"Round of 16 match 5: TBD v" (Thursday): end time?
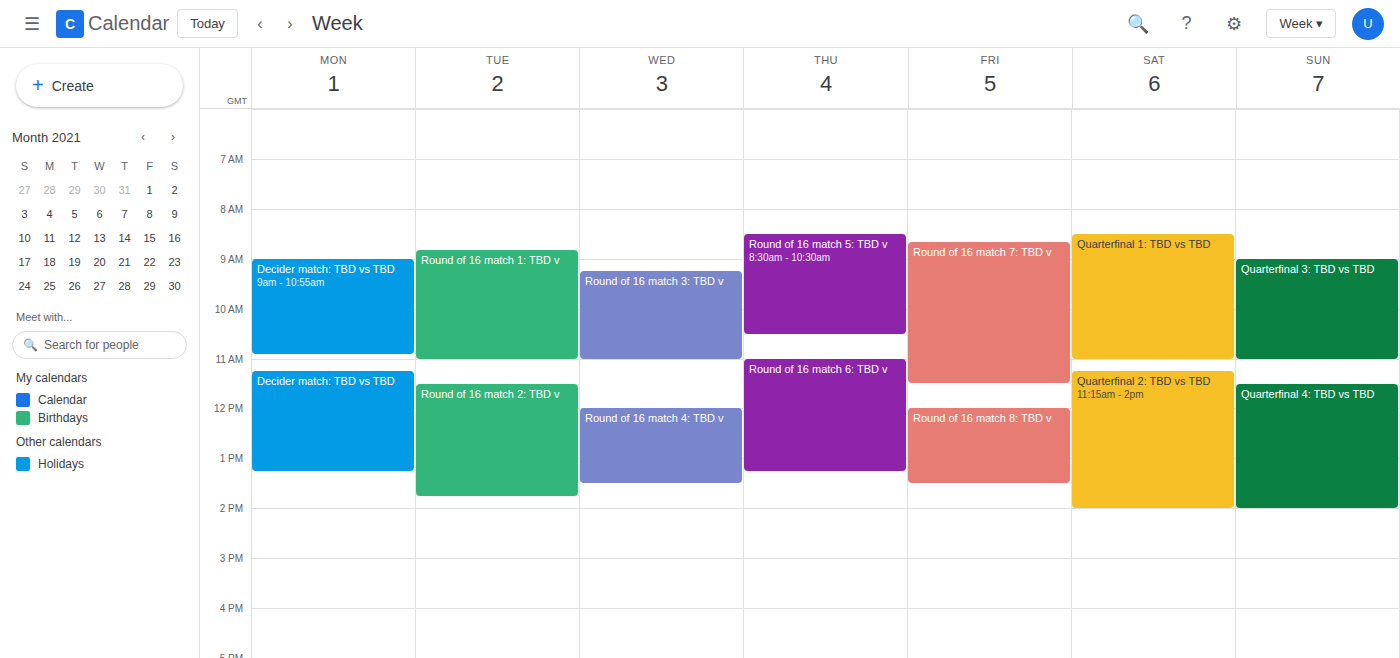
10:30 AM